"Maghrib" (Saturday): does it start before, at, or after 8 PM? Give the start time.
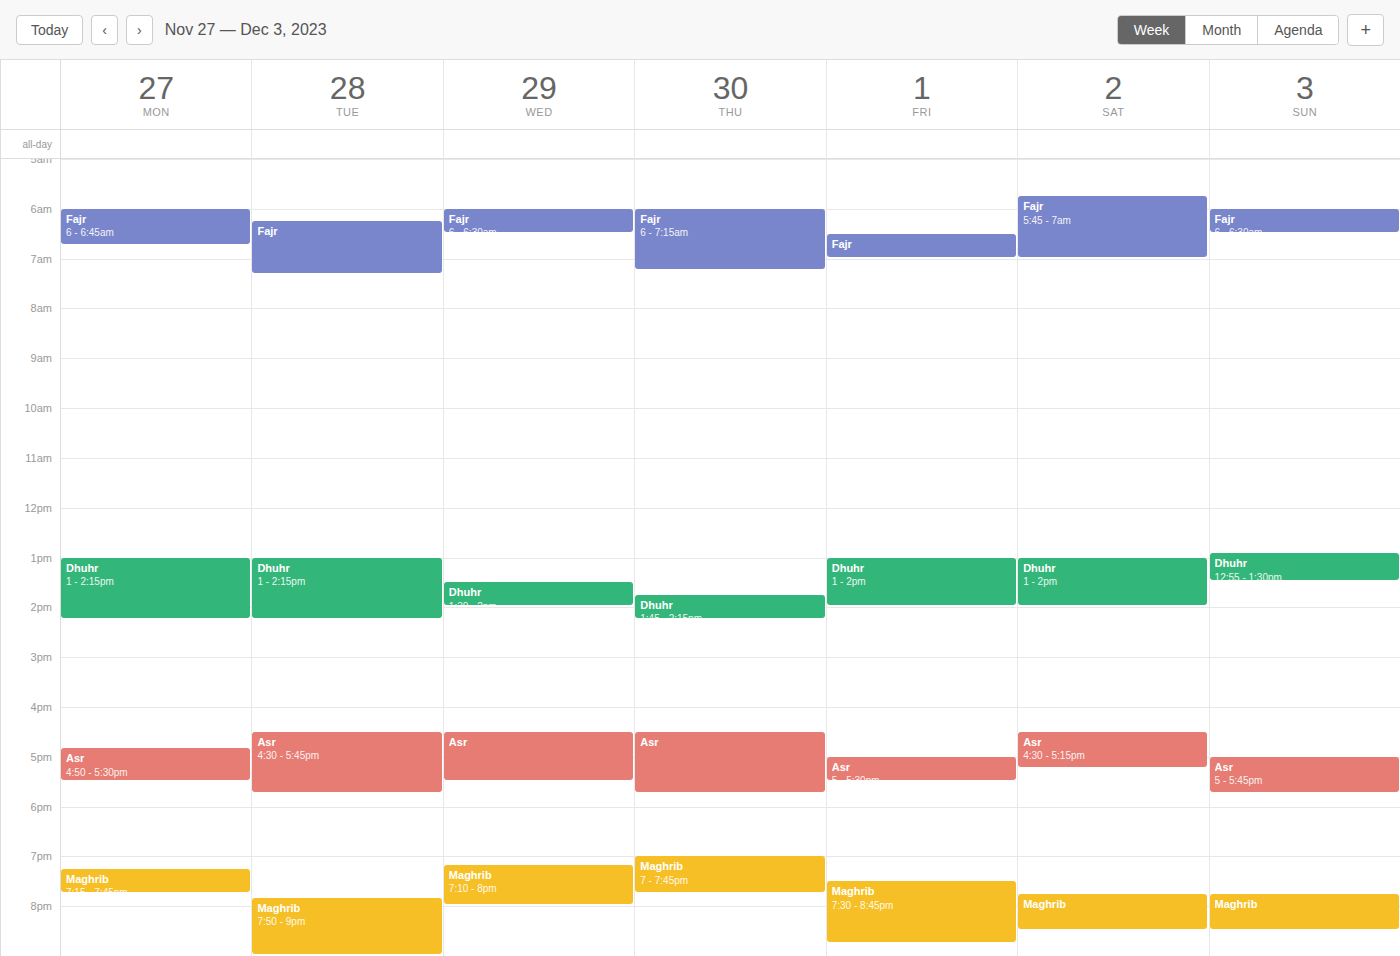
7:45 PM -- before 8 PM, 15 minutes above the 8 PM line.